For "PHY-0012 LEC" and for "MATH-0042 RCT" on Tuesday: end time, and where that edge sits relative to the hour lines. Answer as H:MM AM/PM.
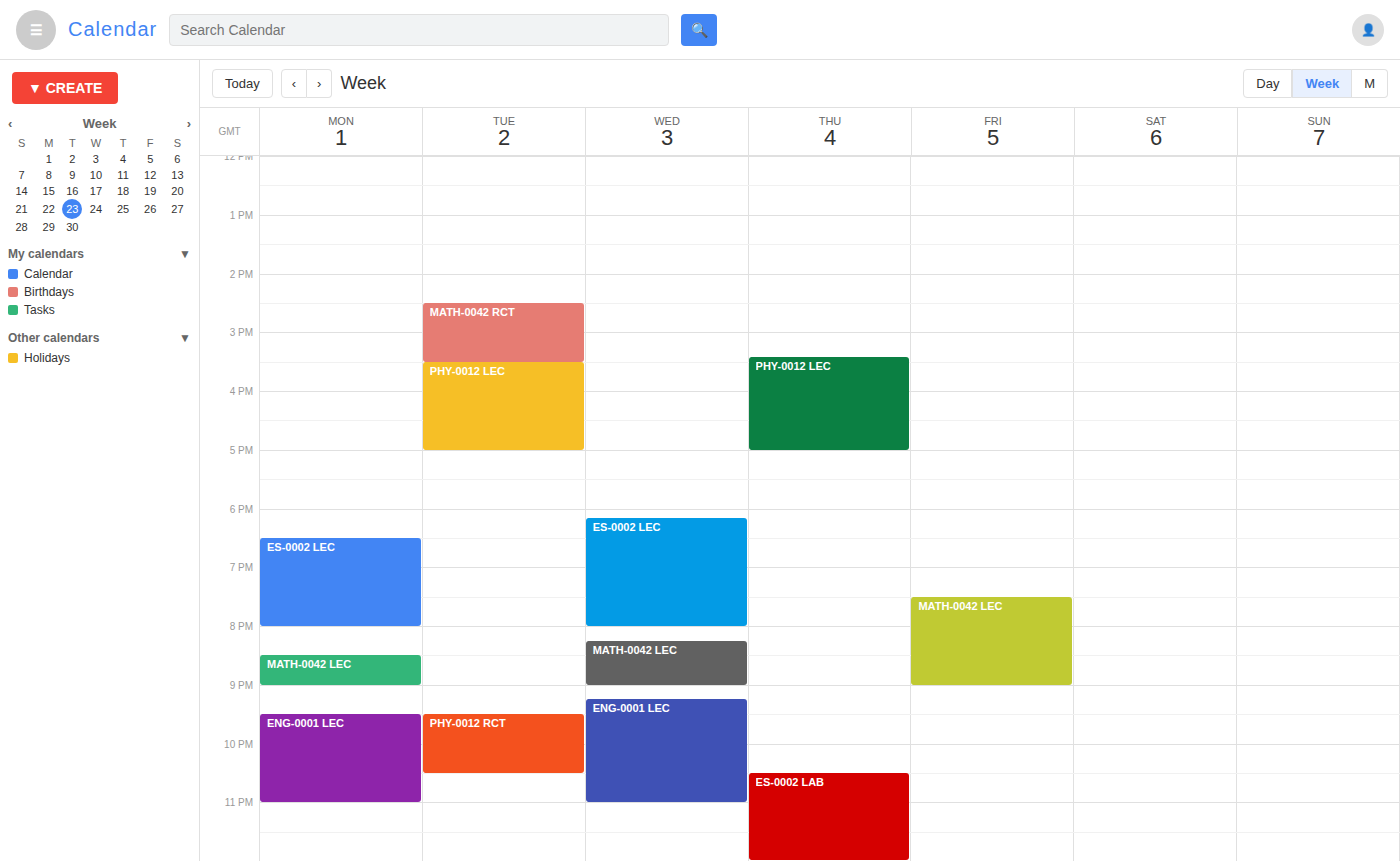
"PHY-0012 LEC": 5:00 PM, exactly on the 5 PM line. "MATH-0042 RCT": 3:30 PM, halfway between the 3 PM and 4 PM lines.